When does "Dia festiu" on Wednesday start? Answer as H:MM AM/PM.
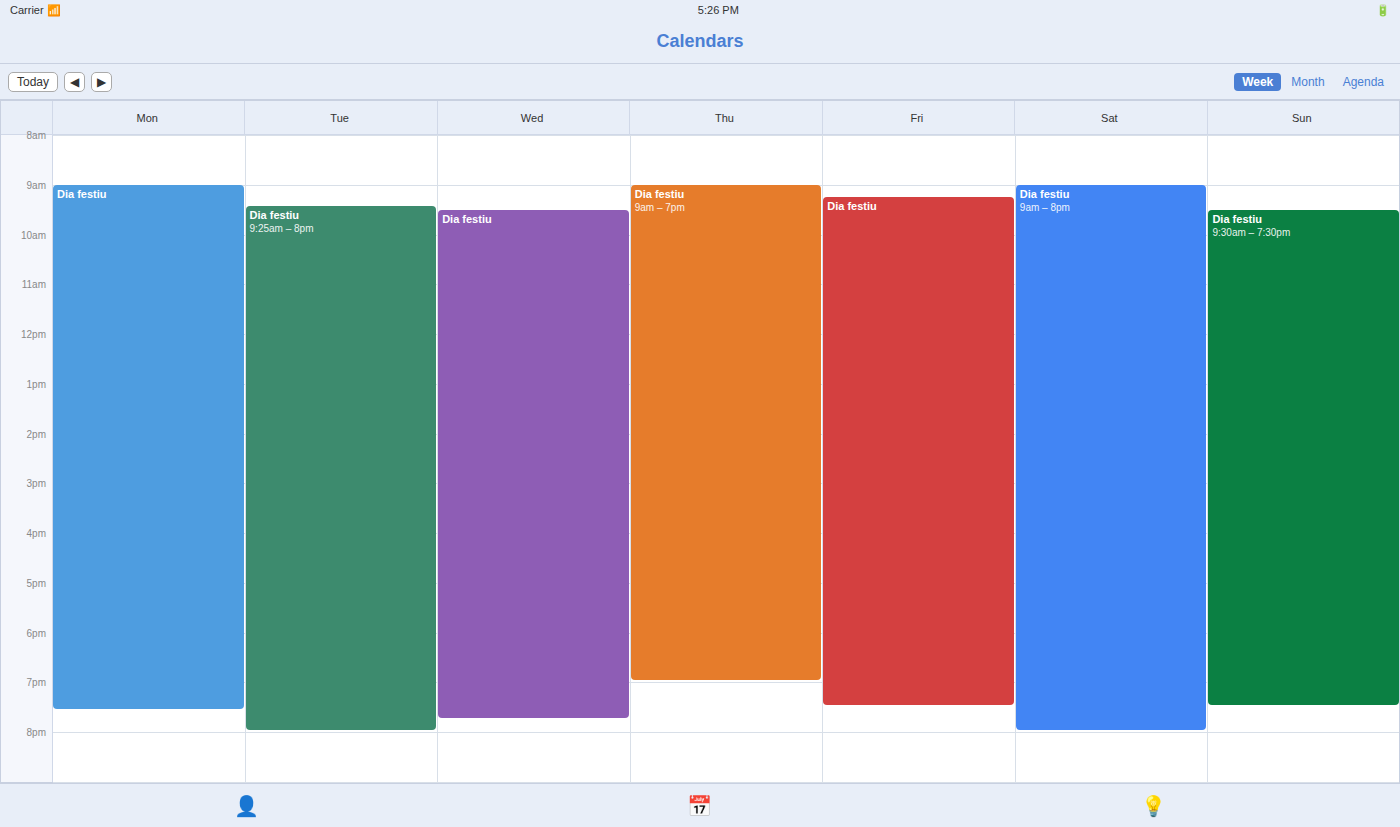
9:30 AM